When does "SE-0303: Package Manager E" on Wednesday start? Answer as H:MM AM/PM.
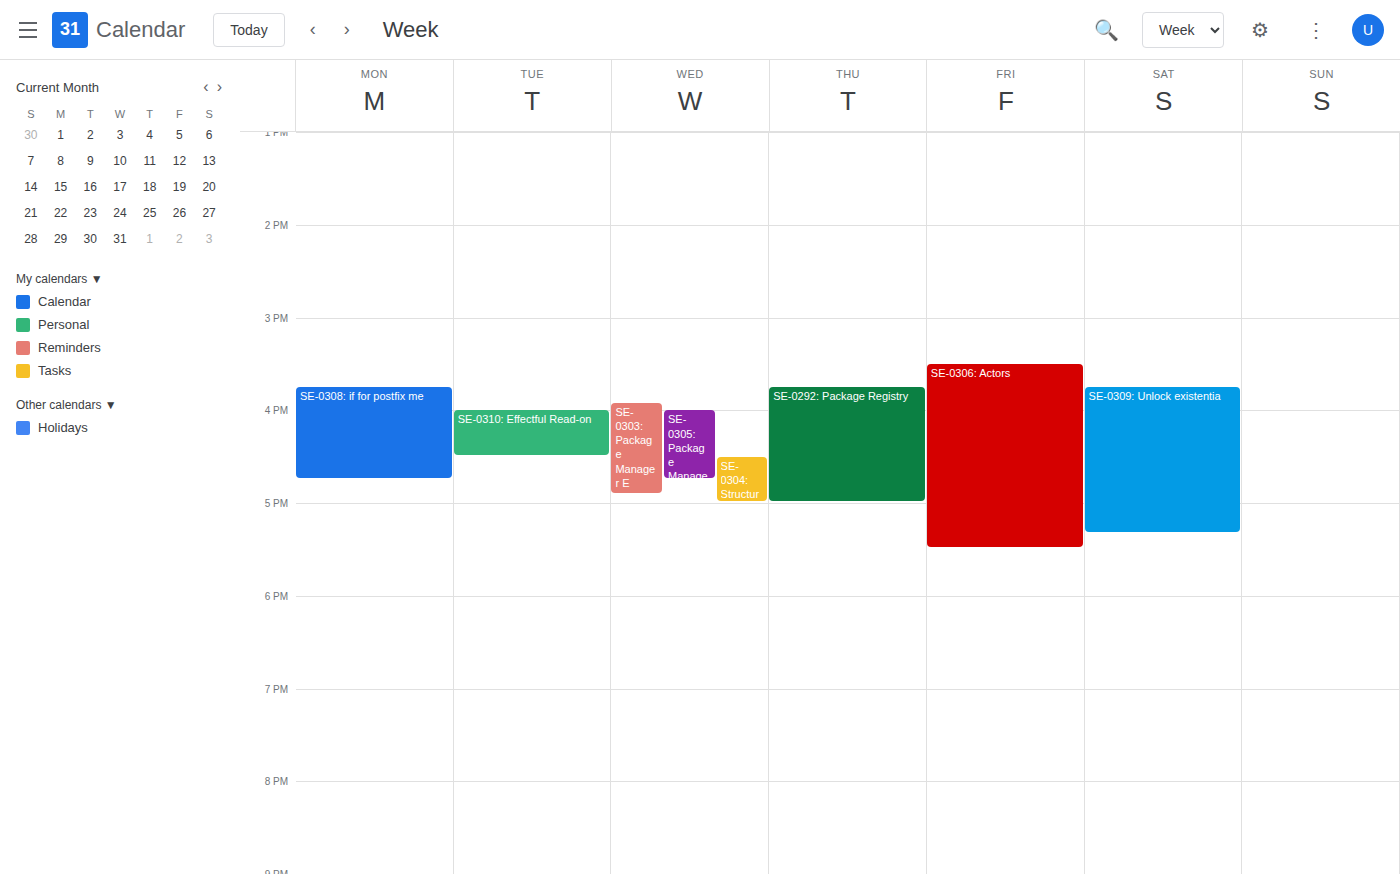
3:55 PM